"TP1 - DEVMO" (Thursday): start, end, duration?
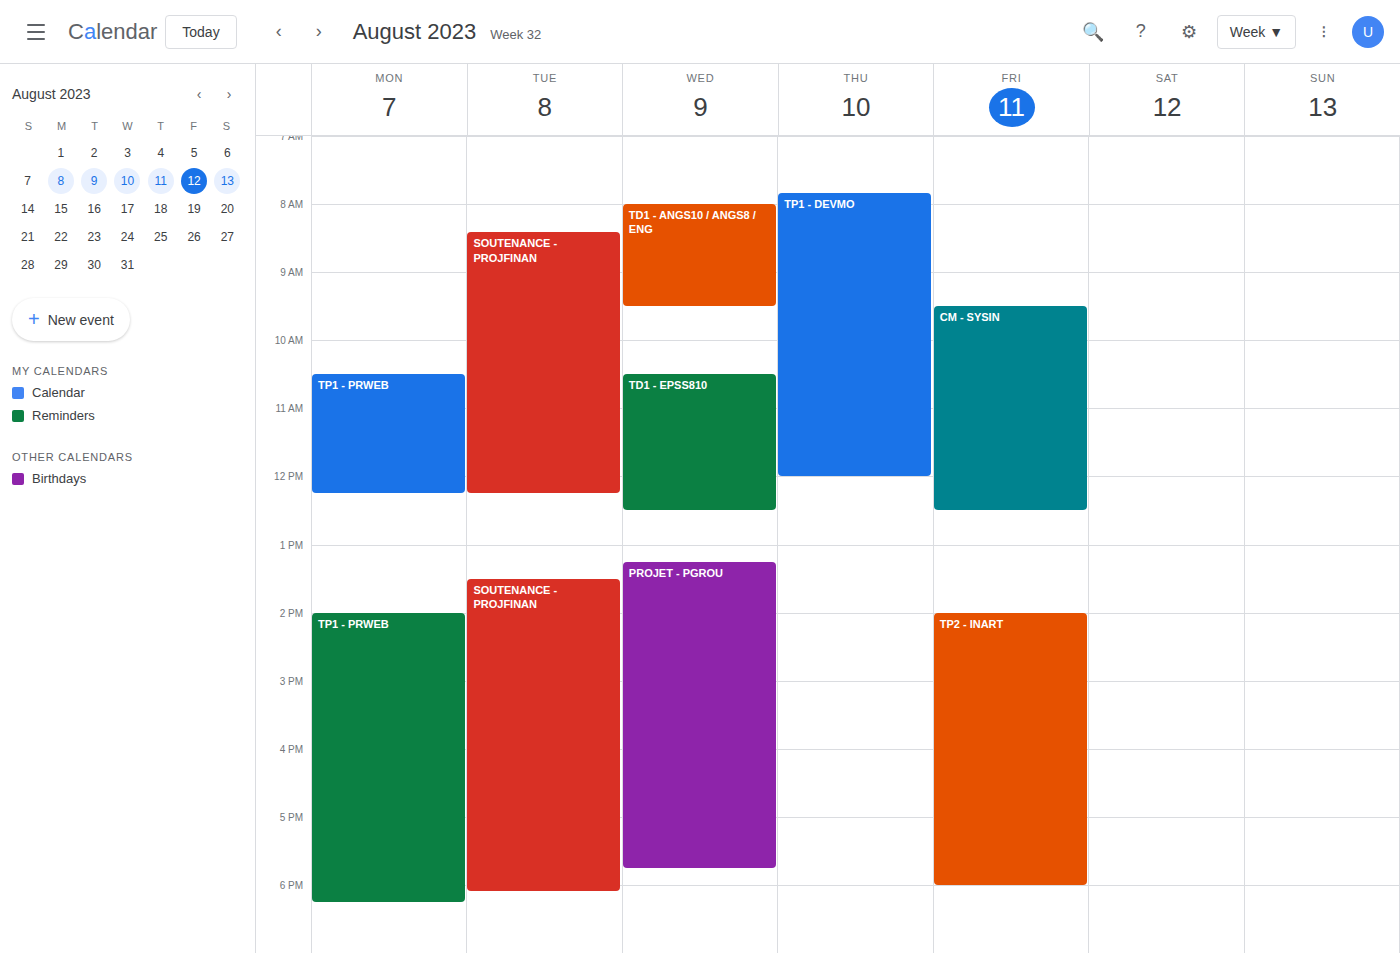
7:50 AM to 12:00 PM, 4 hours 10 minutes